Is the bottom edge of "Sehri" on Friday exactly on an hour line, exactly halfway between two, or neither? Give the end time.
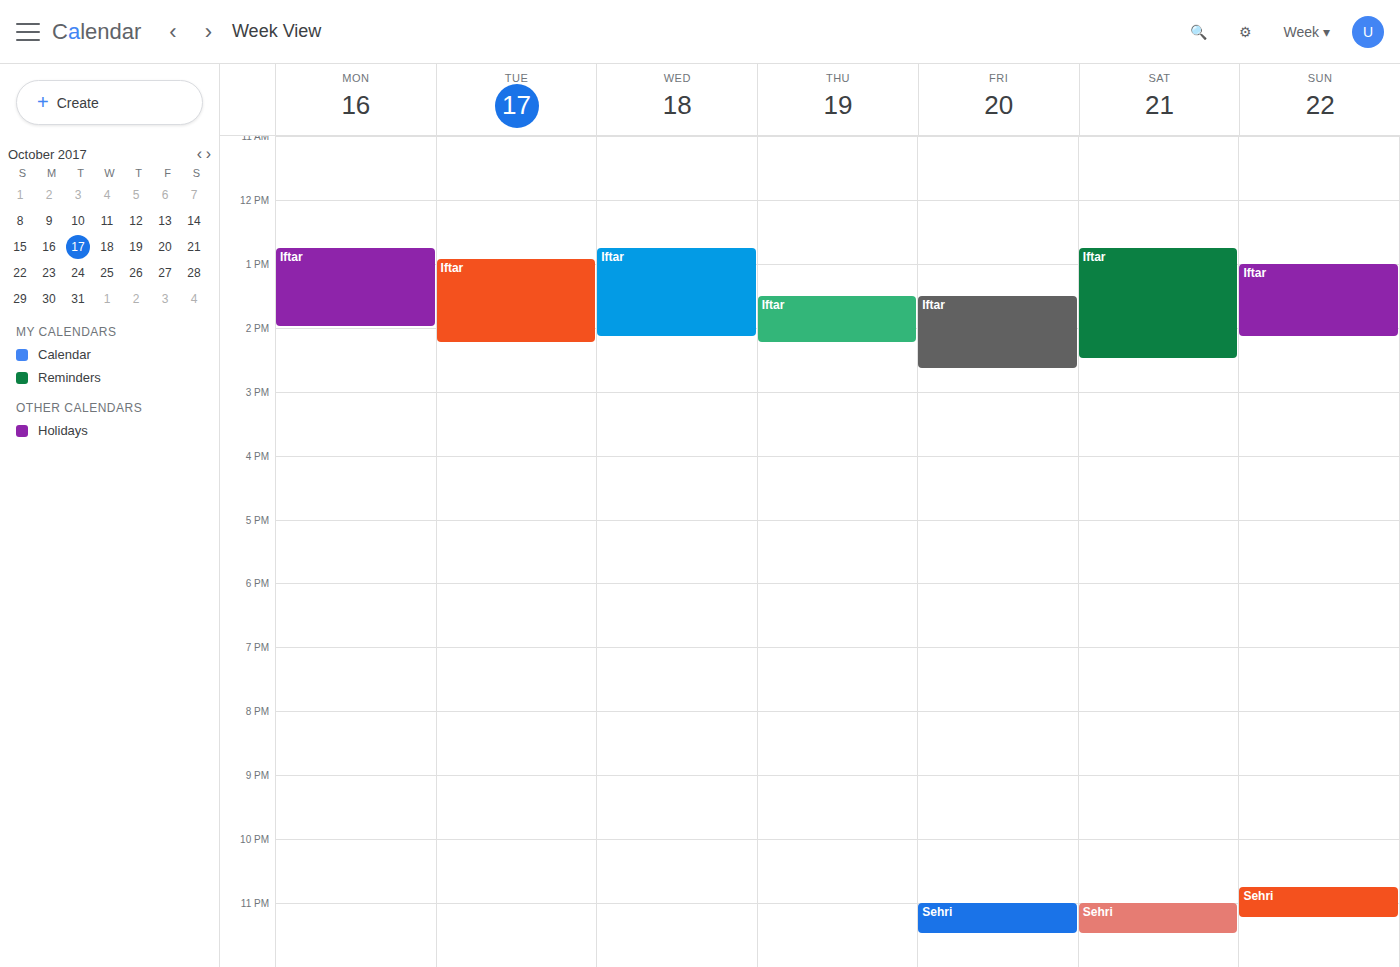
11:30 PM -- halfway between the 11 PM and 12 AM lines.